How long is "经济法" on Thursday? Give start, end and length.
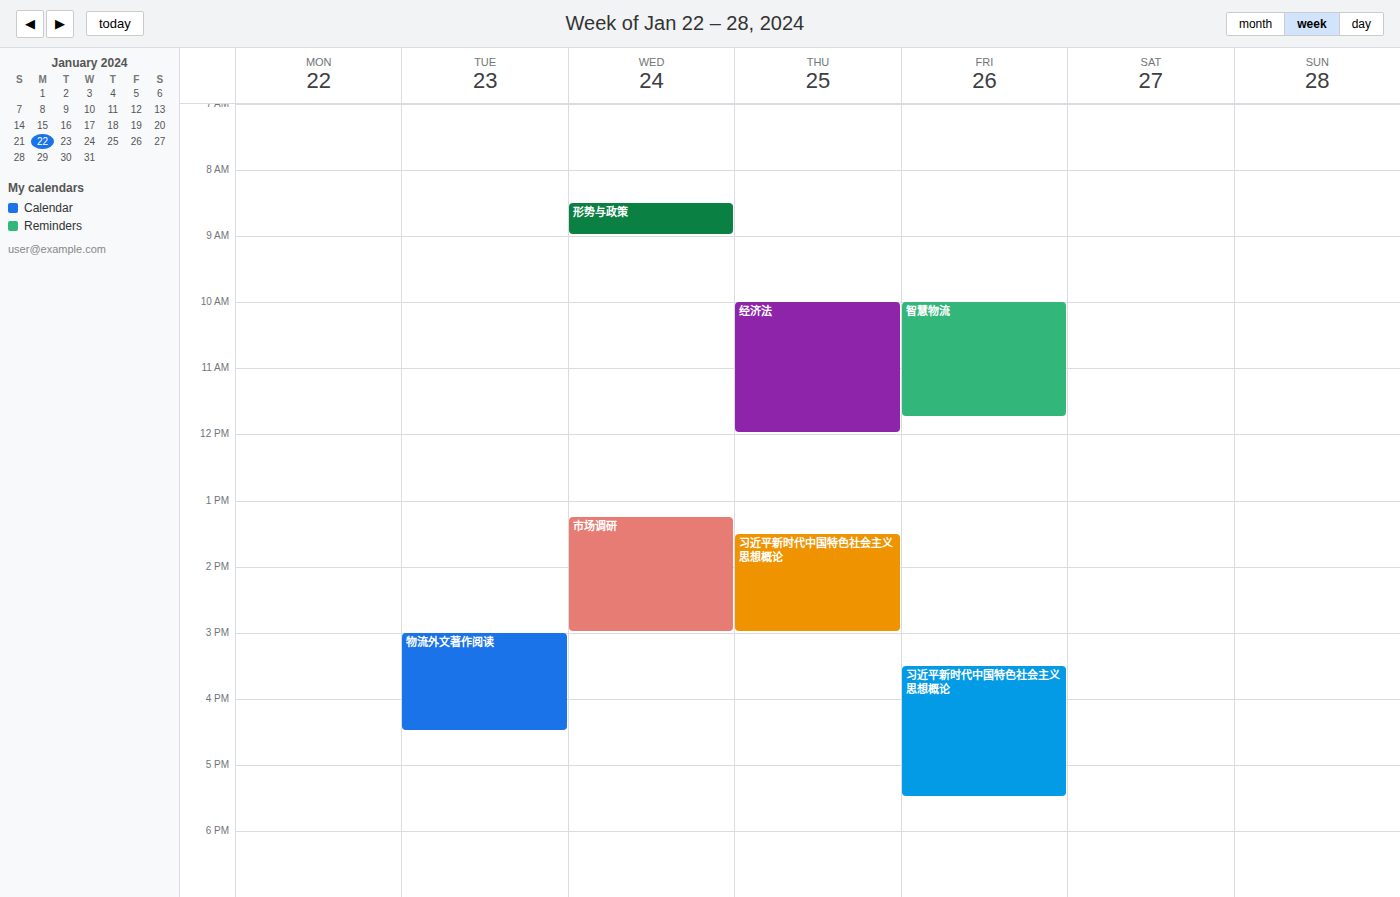
10:00 AM to 12:00 PM, 2 hours